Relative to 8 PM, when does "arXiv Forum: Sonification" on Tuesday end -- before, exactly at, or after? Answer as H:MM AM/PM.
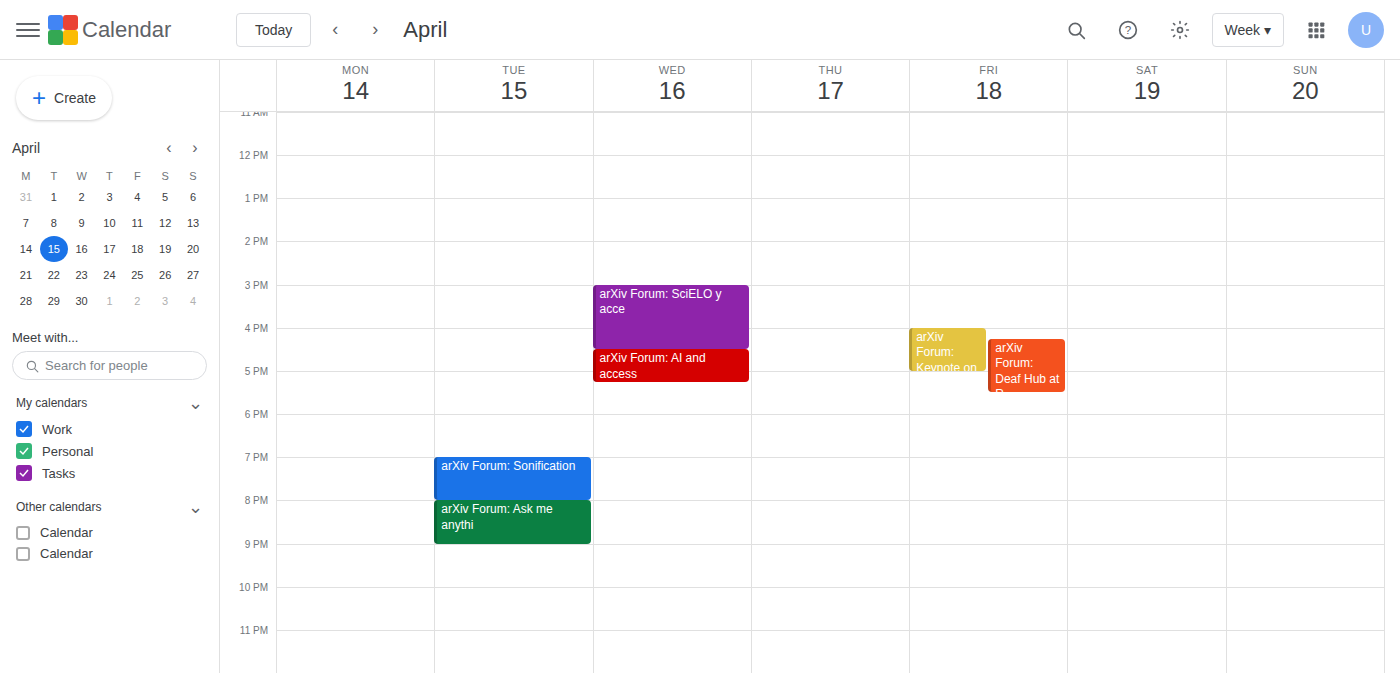
8:00 PM -- exactly at 8 PM, on the 8 PM line.